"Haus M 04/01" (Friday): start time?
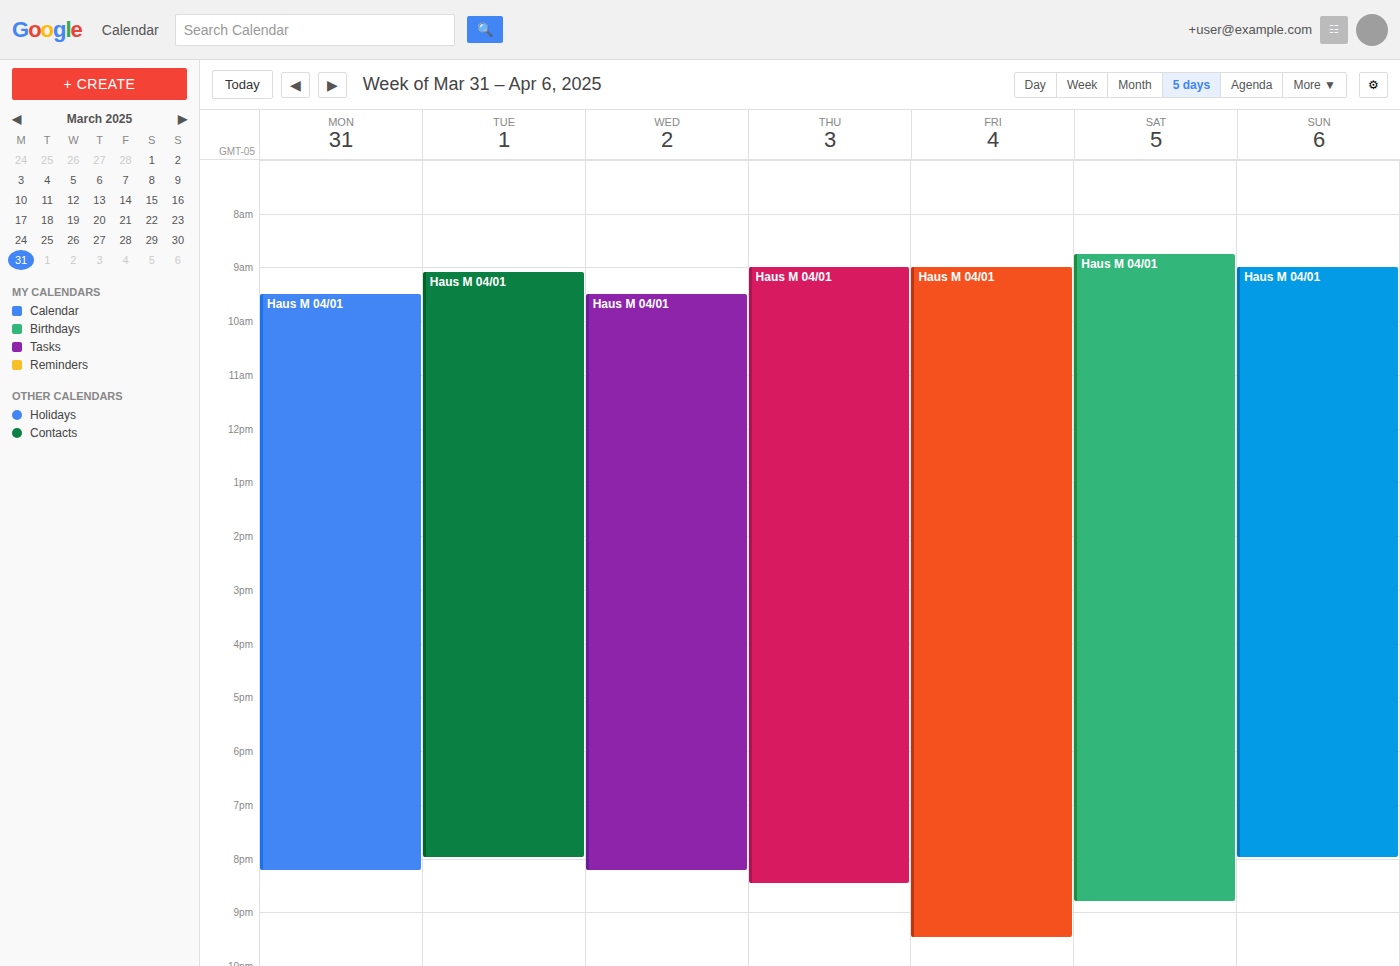
9:00 AM